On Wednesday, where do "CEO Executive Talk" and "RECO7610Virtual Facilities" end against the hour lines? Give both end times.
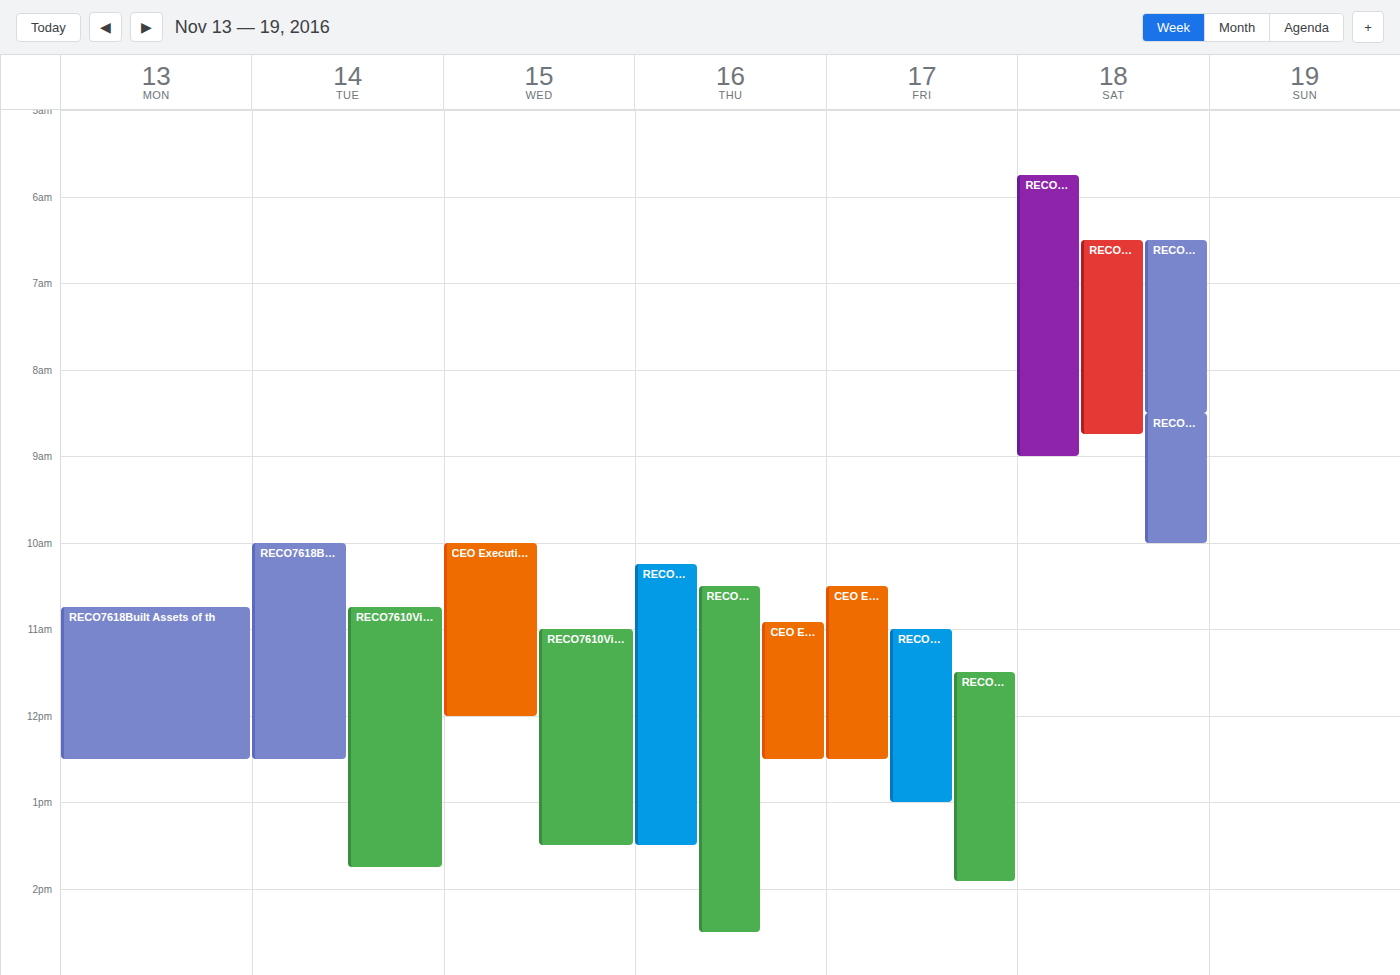
"CEO Executive Talk": 12:00 PM, exactly on the 12 PM line. "RECO7610Virtual Facilities": 1:30 PM, halfway between the 1 PM and 2 PM lines.